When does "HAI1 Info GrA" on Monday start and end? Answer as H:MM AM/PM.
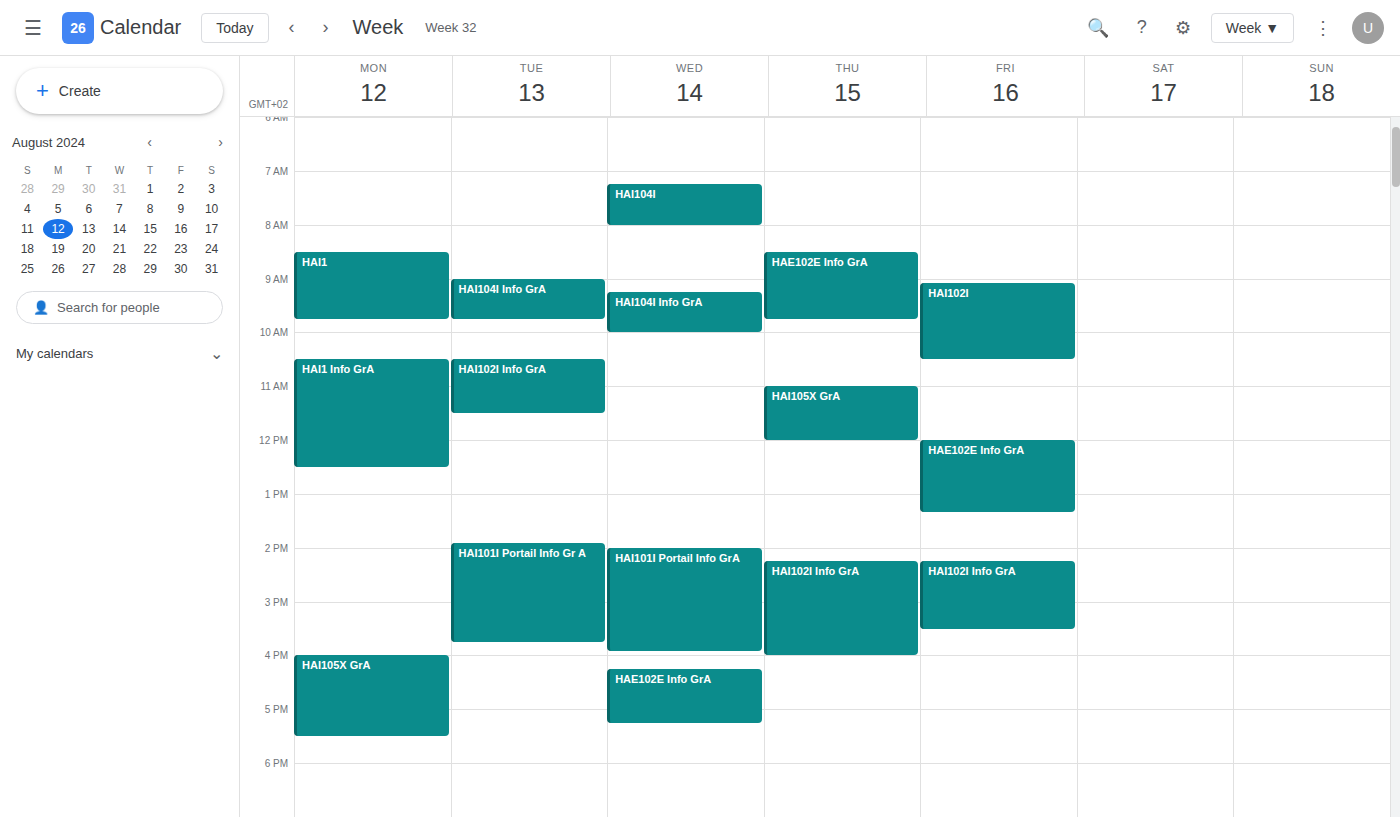
10:30 AM to 12:30 PM